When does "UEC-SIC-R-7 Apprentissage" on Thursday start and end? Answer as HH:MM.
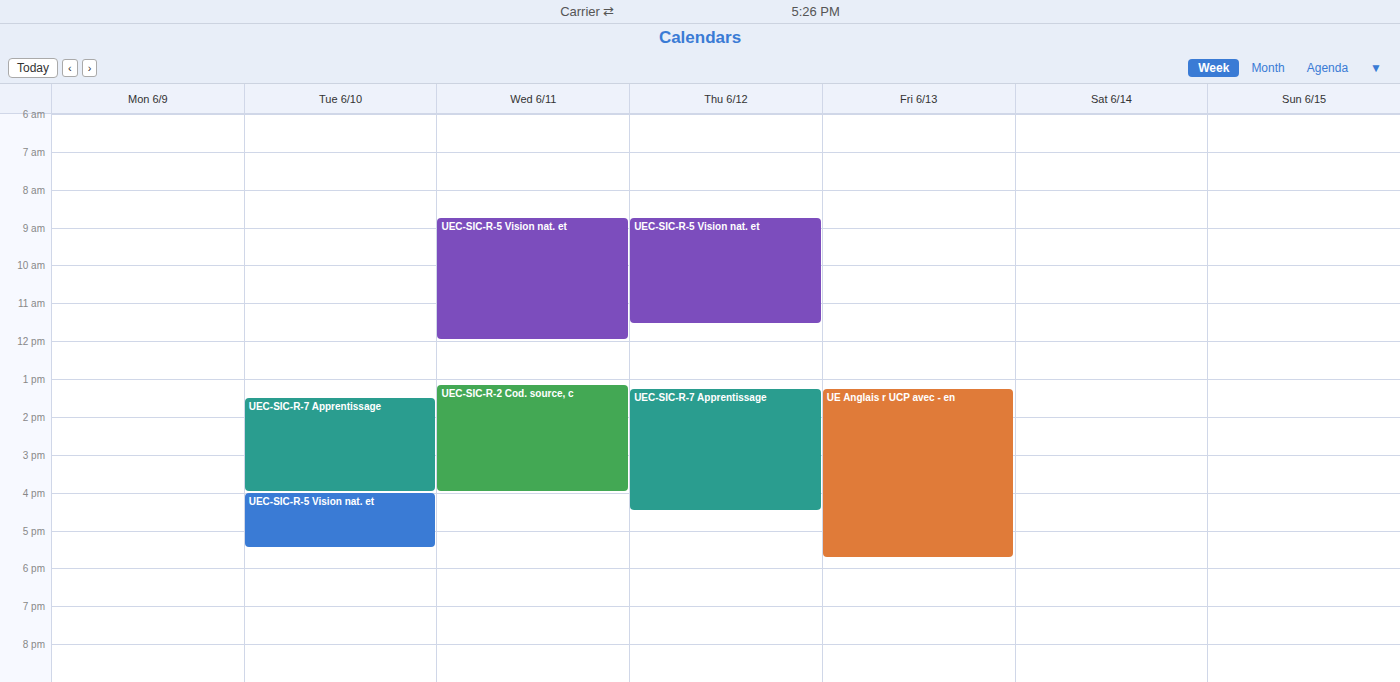
13:15 to 16:30